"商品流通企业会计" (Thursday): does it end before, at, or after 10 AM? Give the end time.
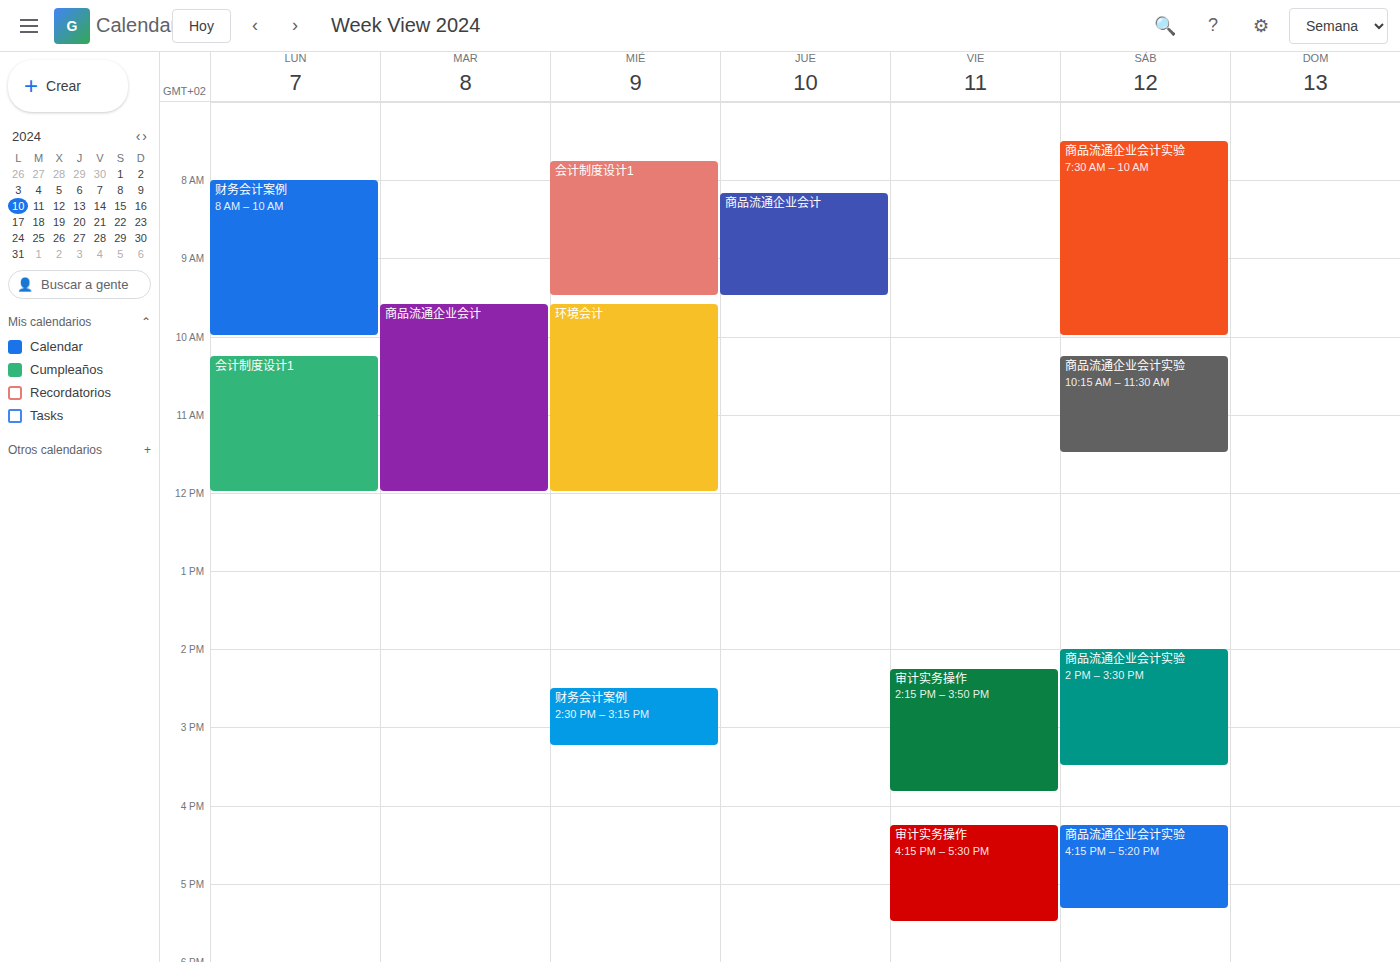
9:30 AM -- before 10 AM, 30 minutes above the 10 AM line.